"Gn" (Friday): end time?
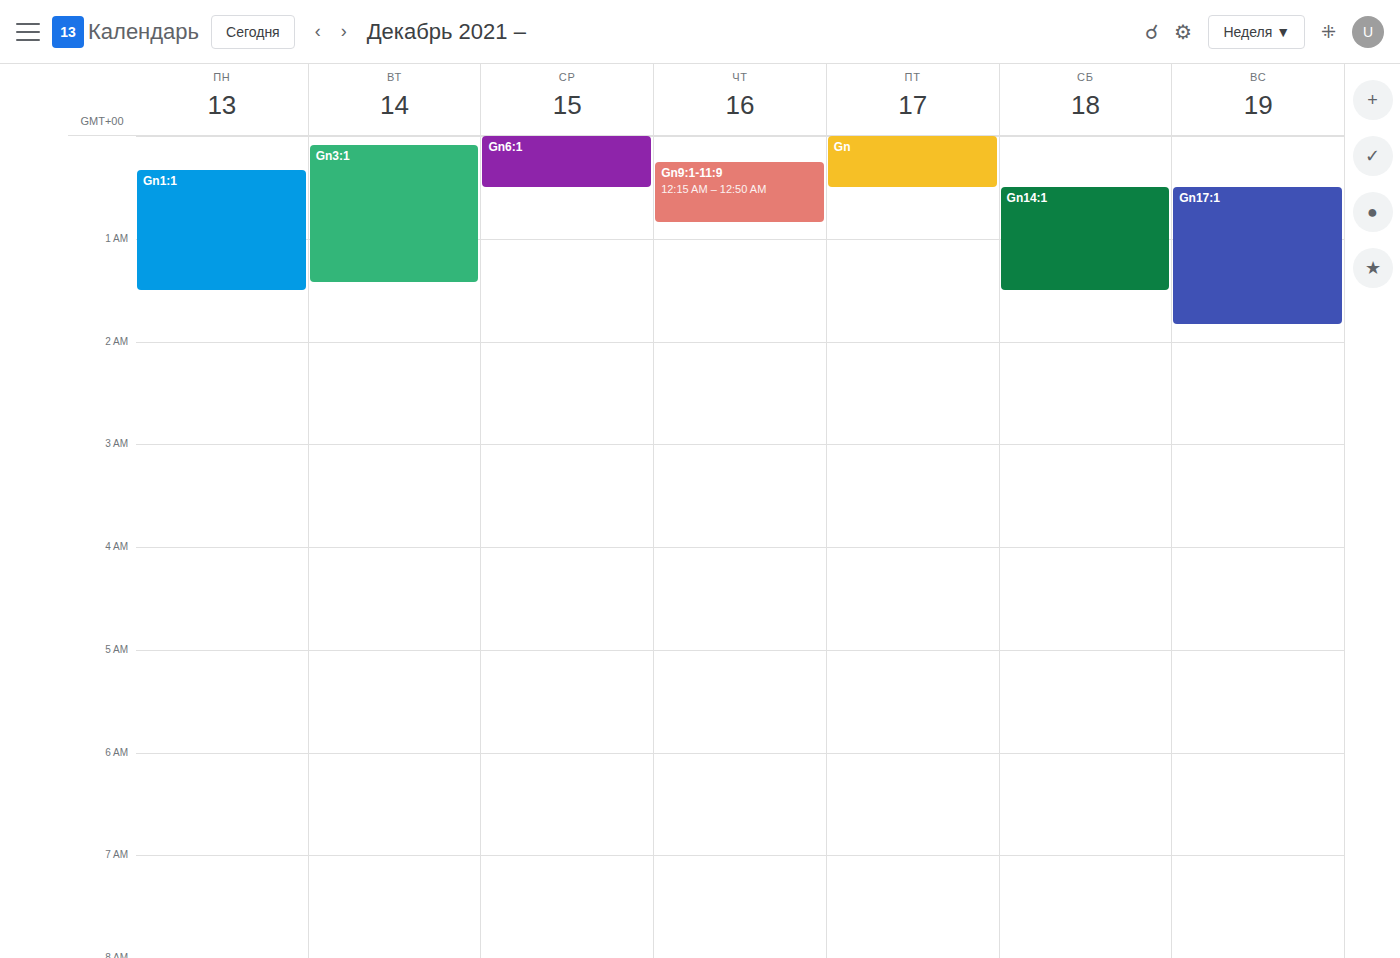
12:30 AM